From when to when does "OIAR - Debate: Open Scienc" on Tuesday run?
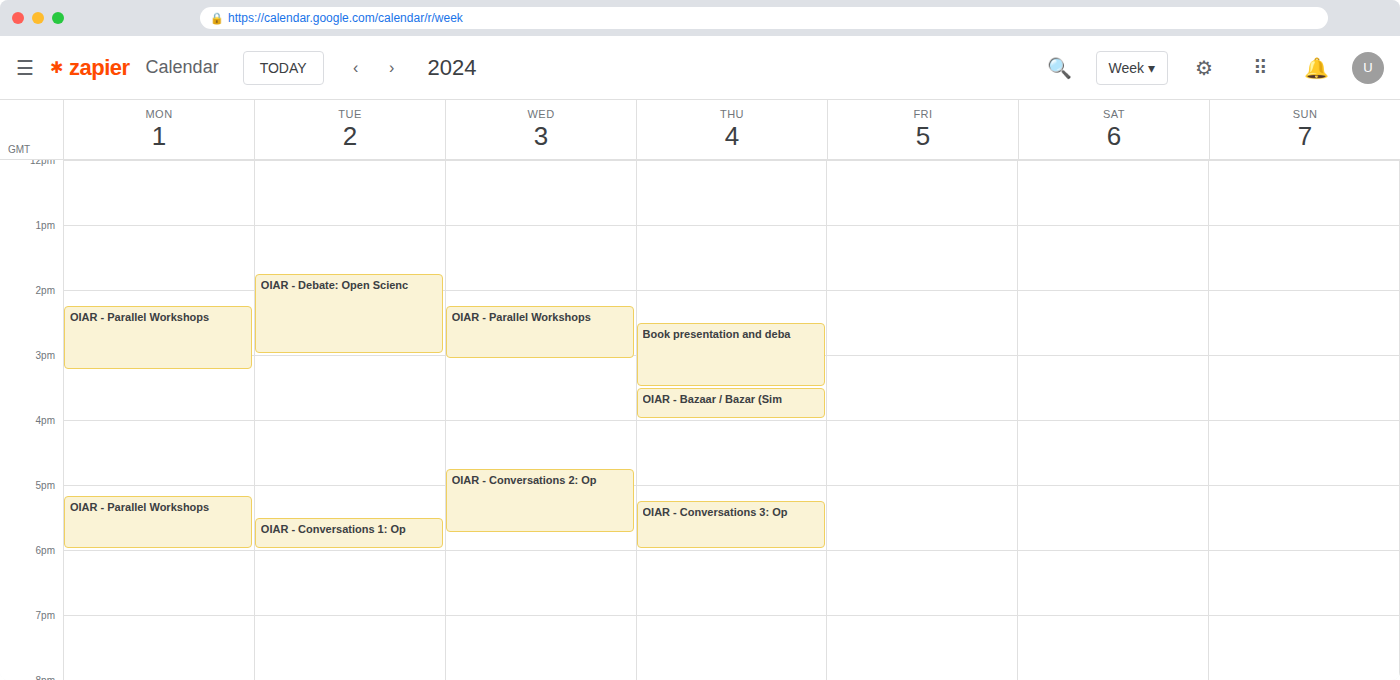
13:45 to 15:00